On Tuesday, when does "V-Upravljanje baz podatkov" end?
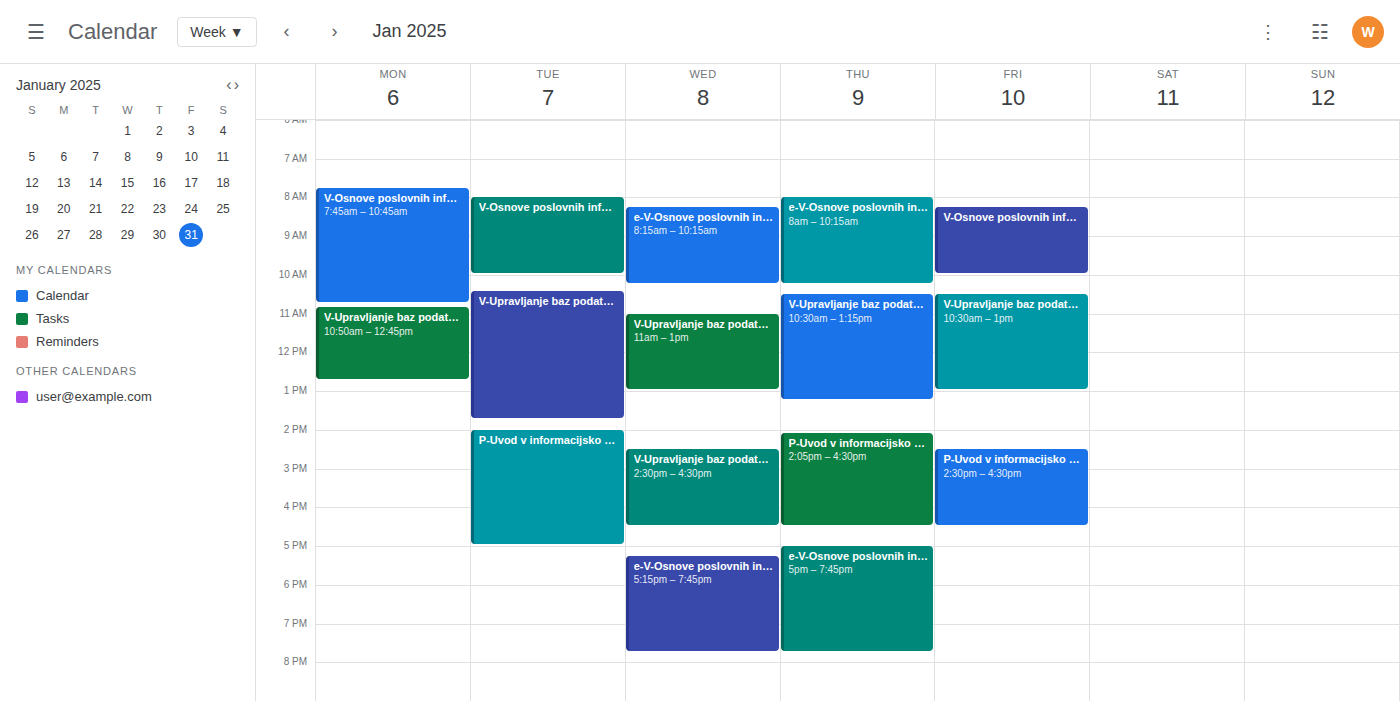
1:45 PM